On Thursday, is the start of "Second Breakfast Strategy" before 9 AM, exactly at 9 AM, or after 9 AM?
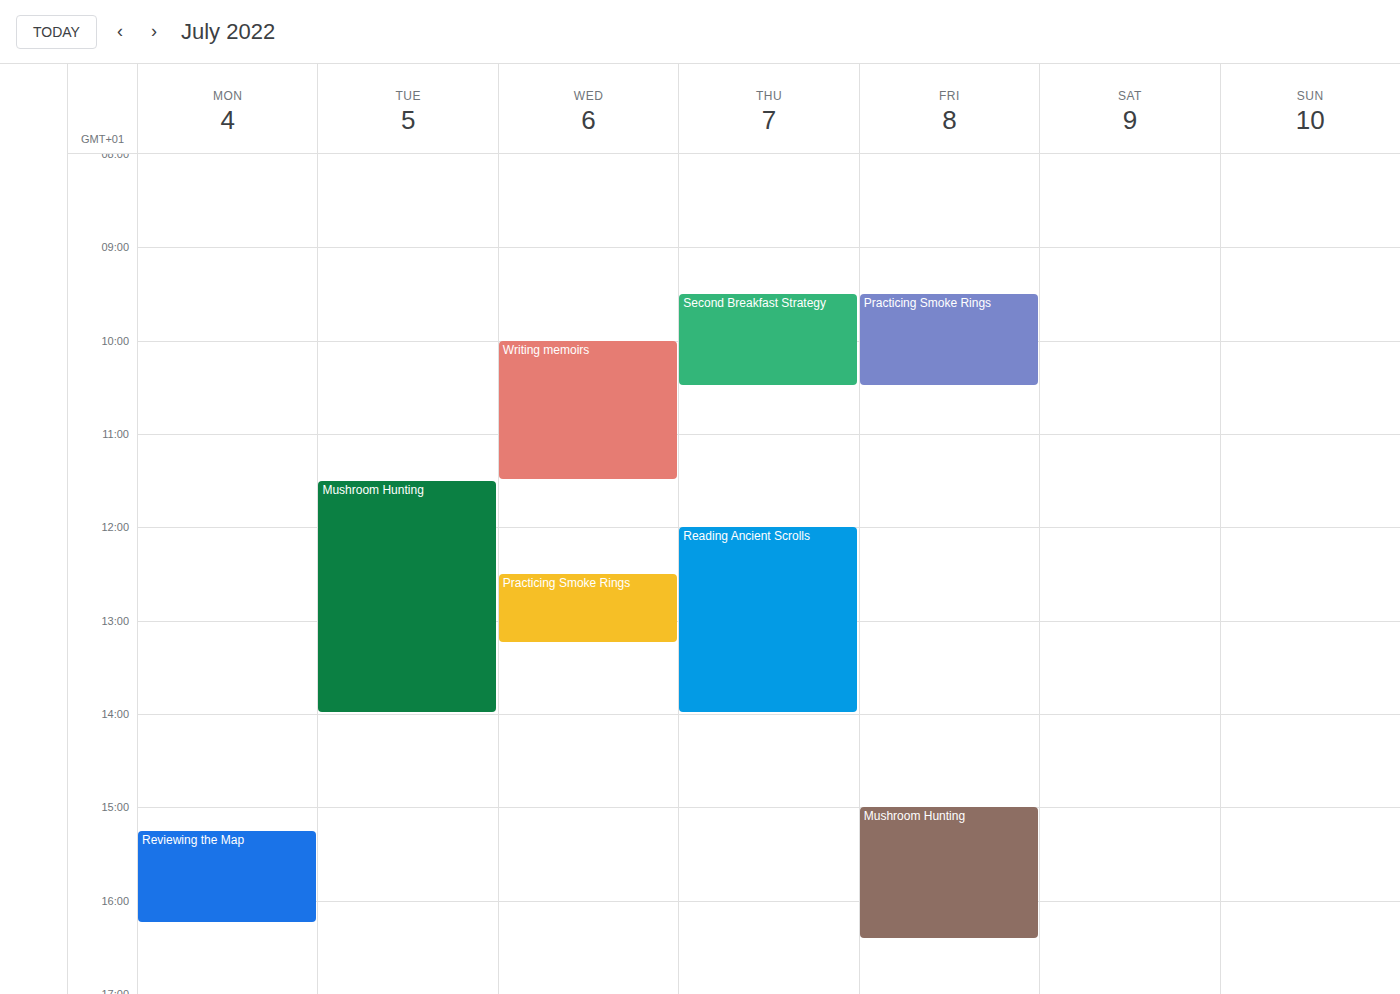
9:30 AM -- after 9 AM, 30 minutes below the 9 AM line.